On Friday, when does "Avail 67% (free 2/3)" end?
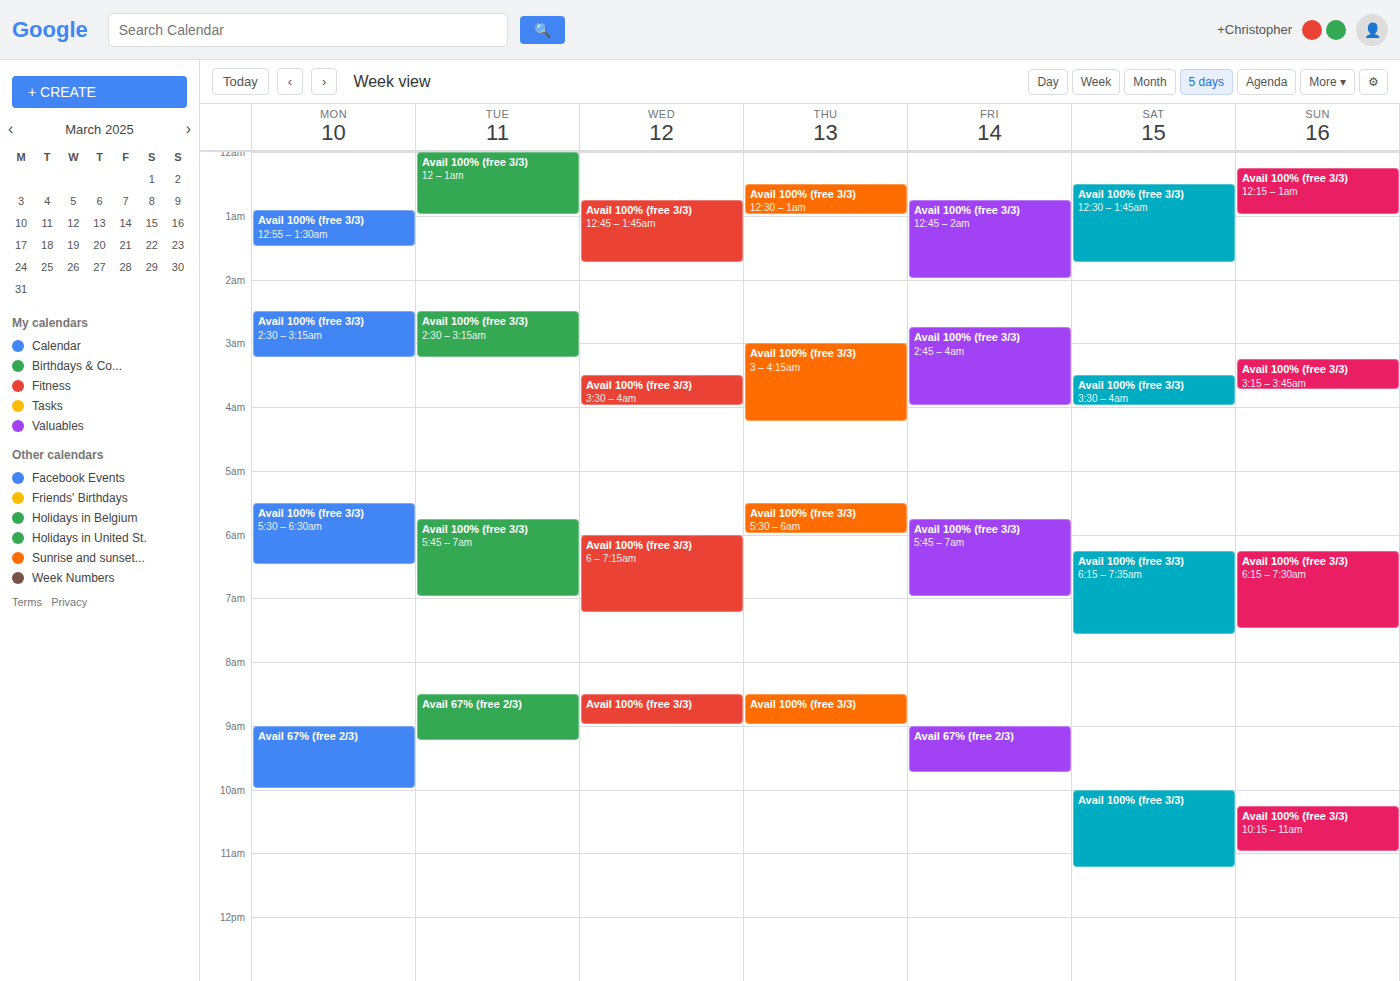
9:45 AM